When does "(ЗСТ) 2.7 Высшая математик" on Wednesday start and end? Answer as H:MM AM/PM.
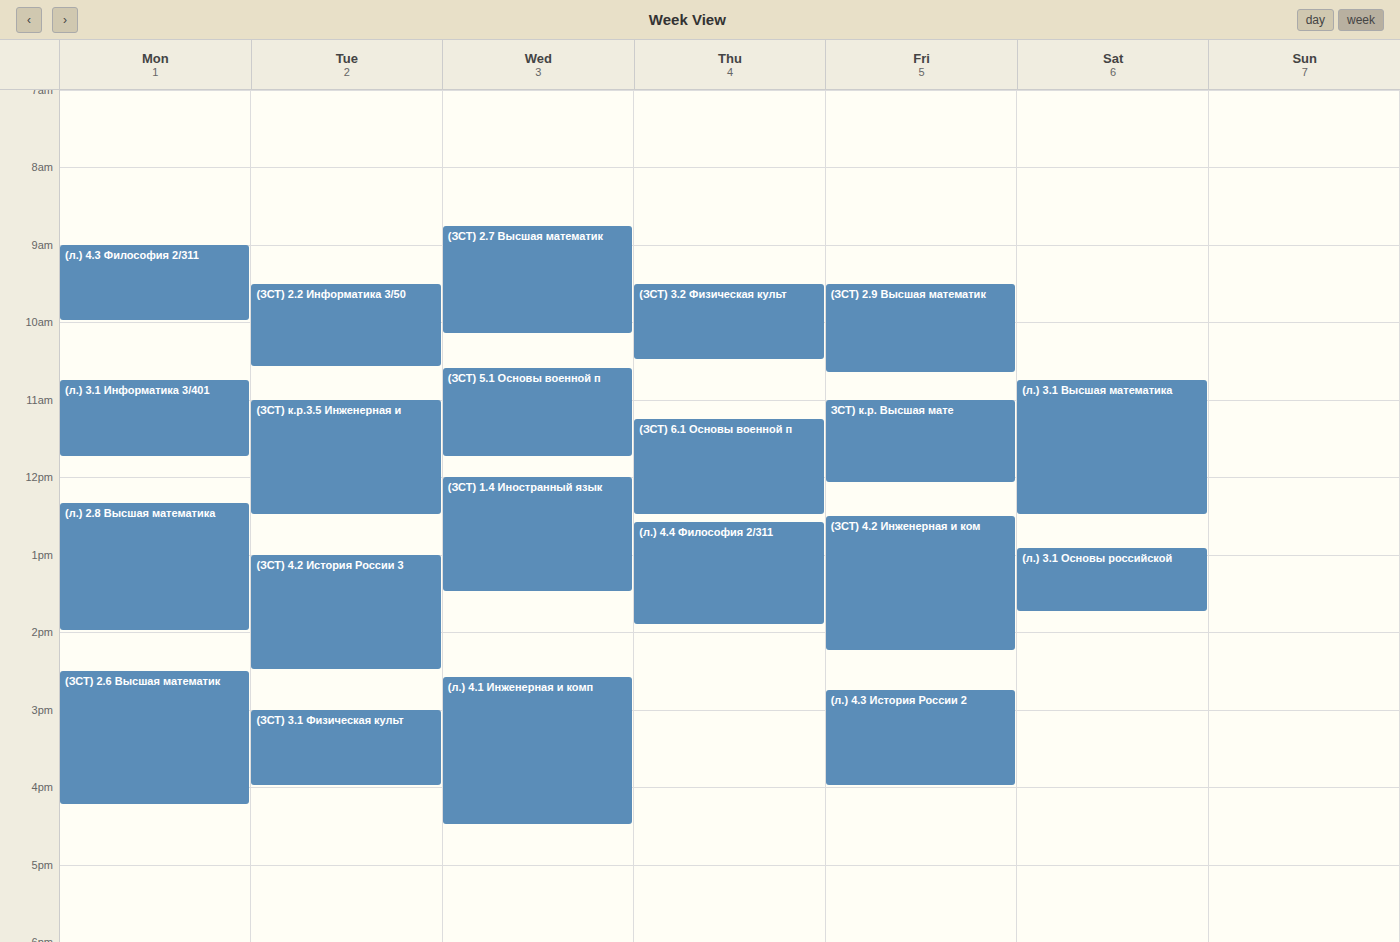
8:45 AM to 10:10 AM